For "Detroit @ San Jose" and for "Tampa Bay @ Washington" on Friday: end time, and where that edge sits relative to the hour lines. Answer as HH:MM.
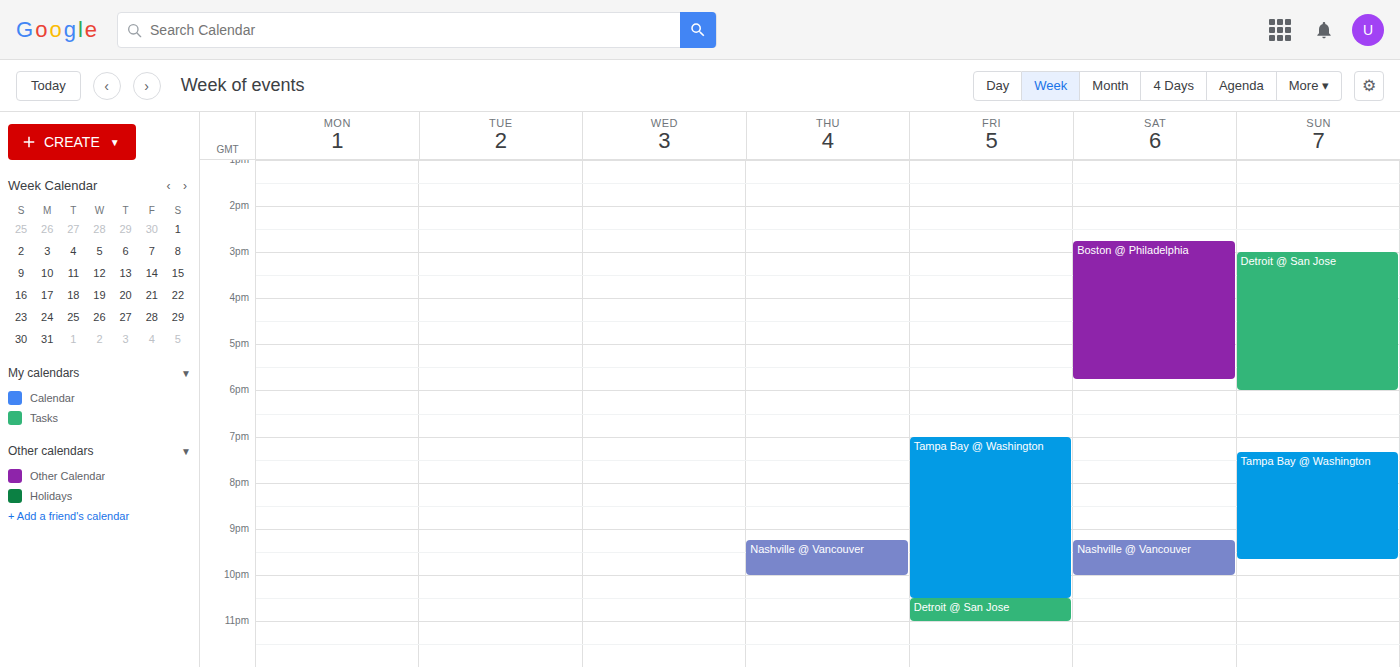
"Detroit @ San Jose": 23:00, exactly on the 23:00 line. "Tampa Bay @ Washington": 22:30, halfway between the 22:00 and 23:00 lines.